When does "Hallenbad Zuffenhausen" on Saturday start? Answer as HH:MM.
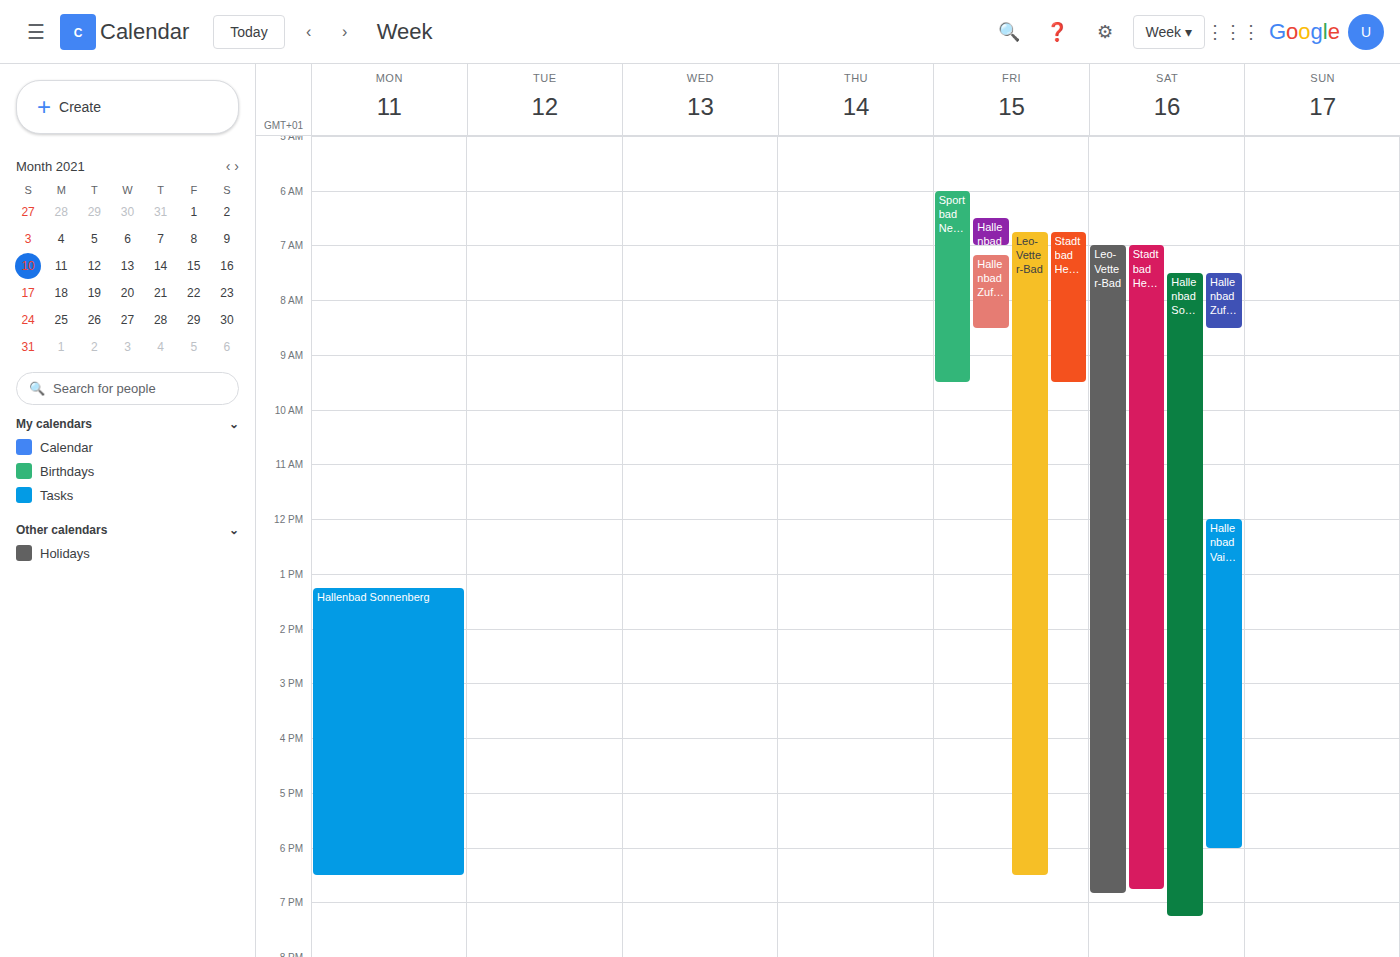
07:30